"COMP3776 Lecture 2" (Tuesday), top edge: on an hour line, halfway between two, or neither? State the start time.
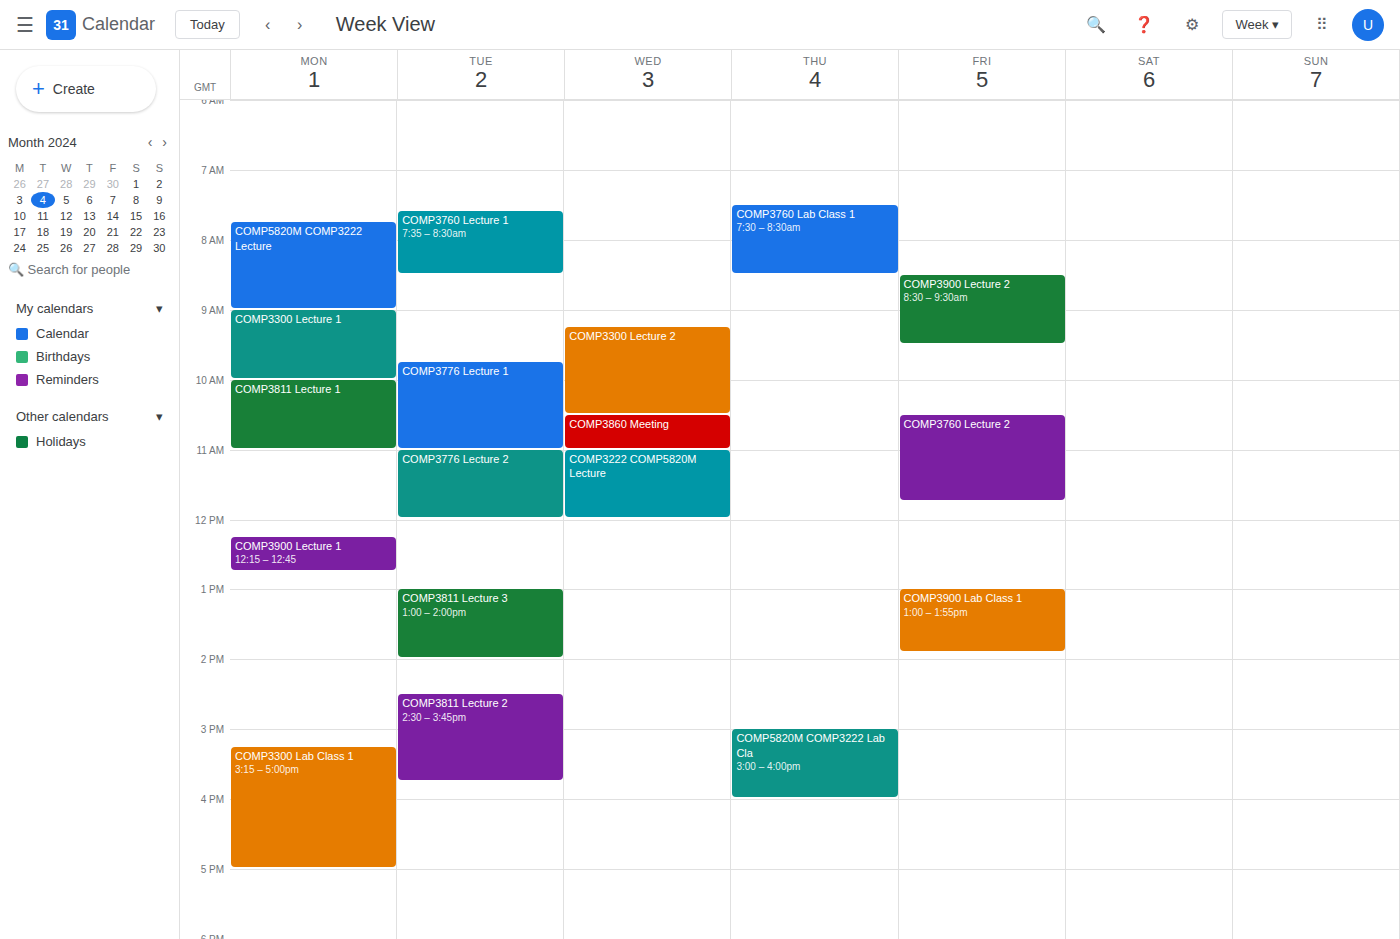
11:00 AM -- exactly on the 11 AM line.